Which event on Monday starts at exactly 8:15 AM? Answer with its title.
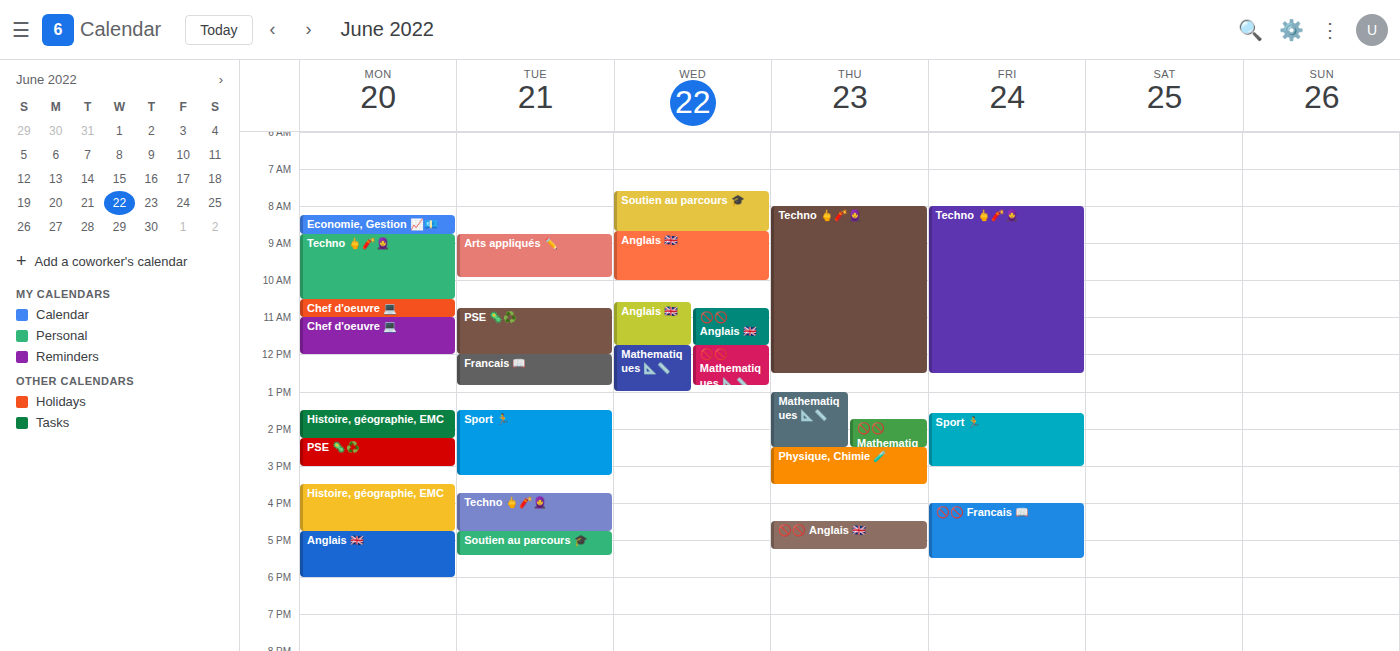
"Economie, Gestion 📈💶"